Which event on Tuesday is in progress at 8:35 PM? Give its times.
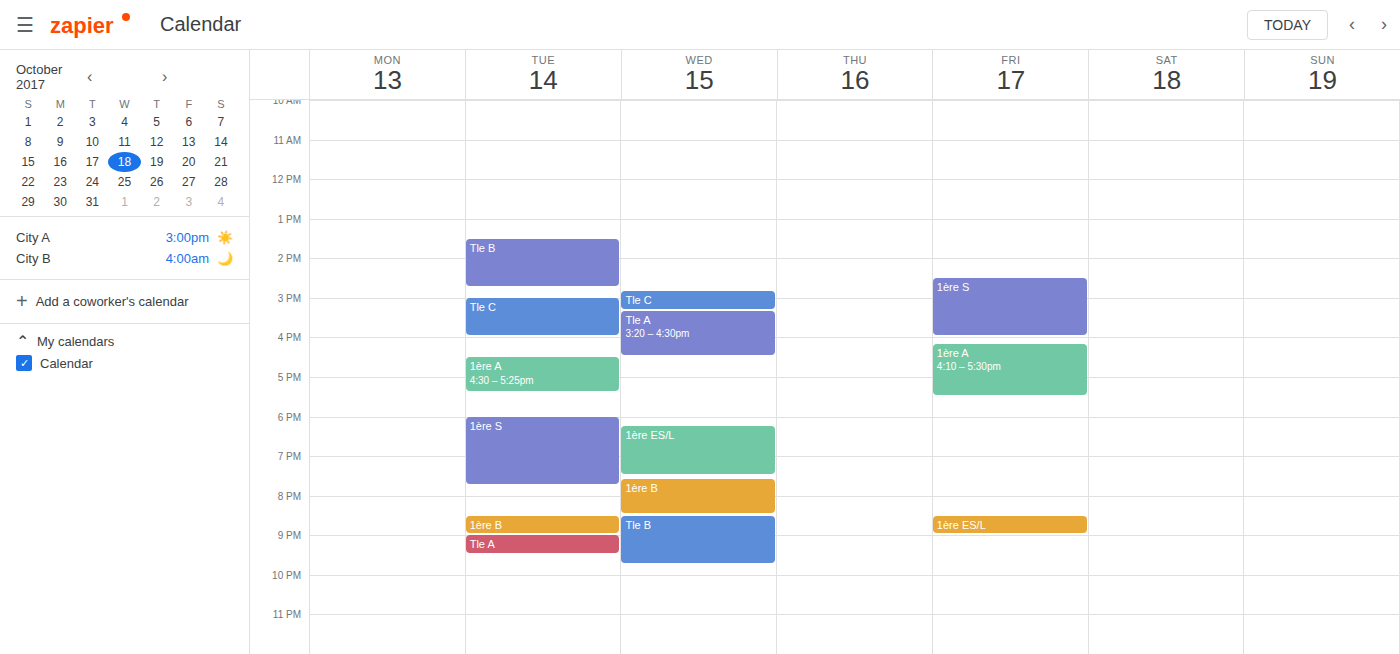
"1ère B", 8:30 PM to 9:00 PM